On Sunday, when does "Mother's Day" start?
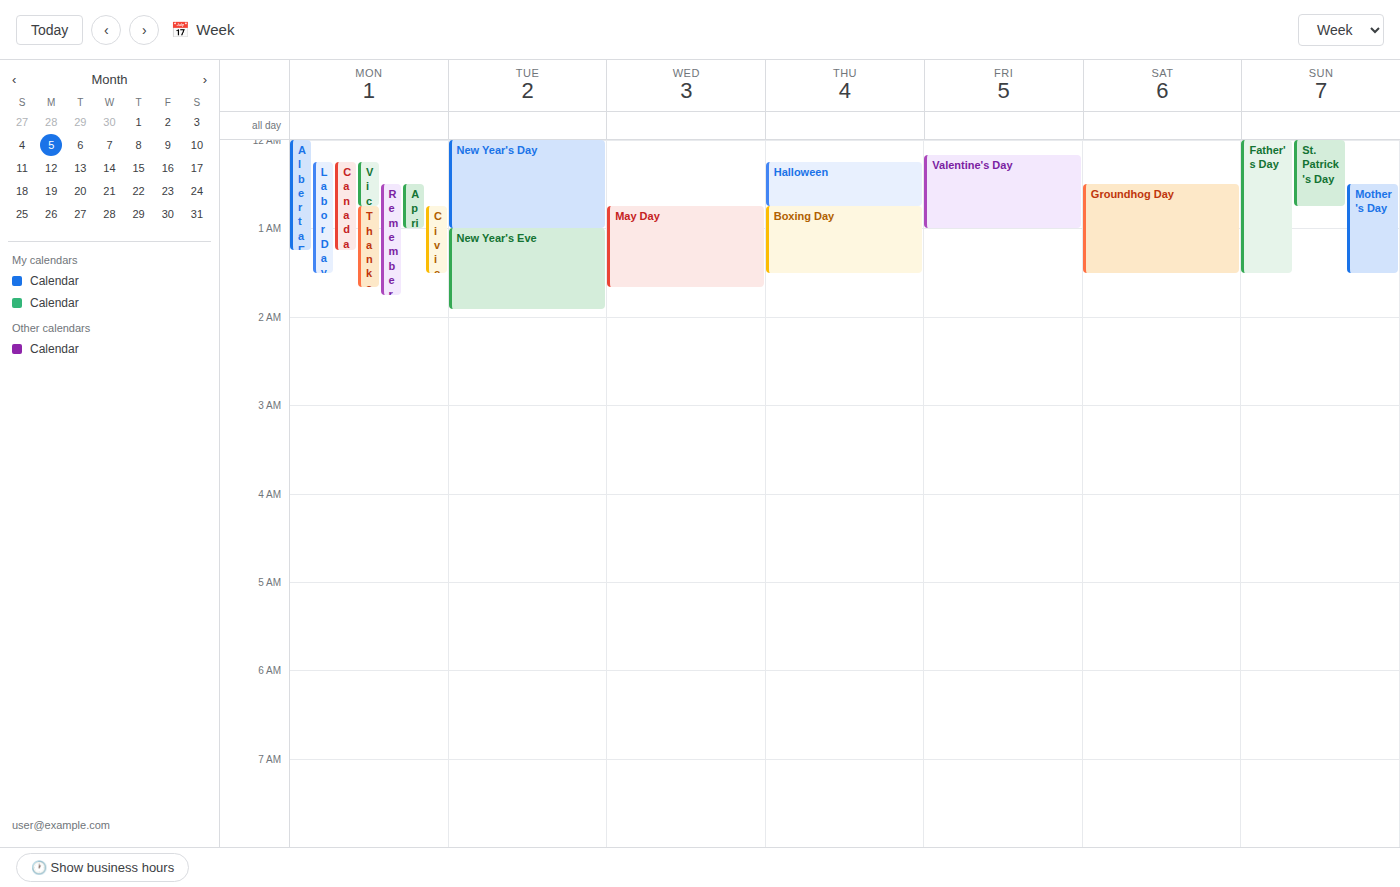
00:30